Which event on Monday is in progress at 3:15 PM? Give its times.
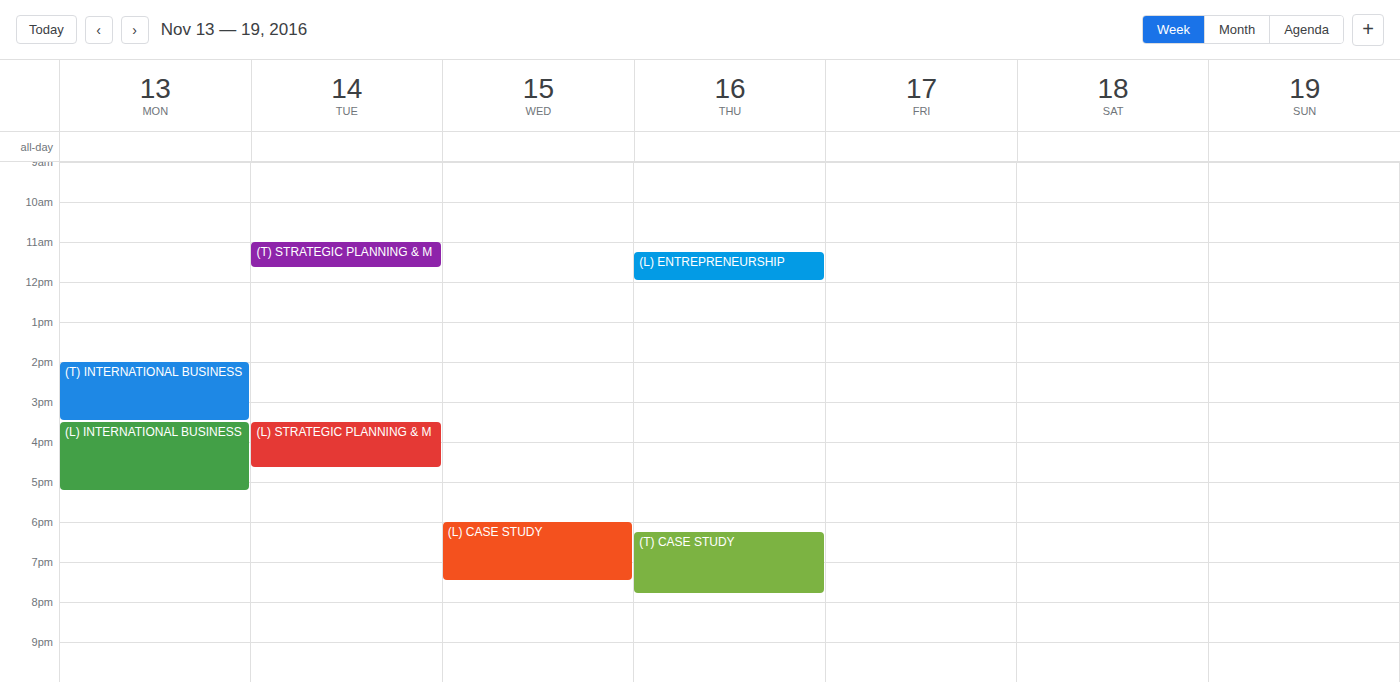
"(T) INTERNATIONAL BUSINESS", 2:00 PM to 3:30 PM